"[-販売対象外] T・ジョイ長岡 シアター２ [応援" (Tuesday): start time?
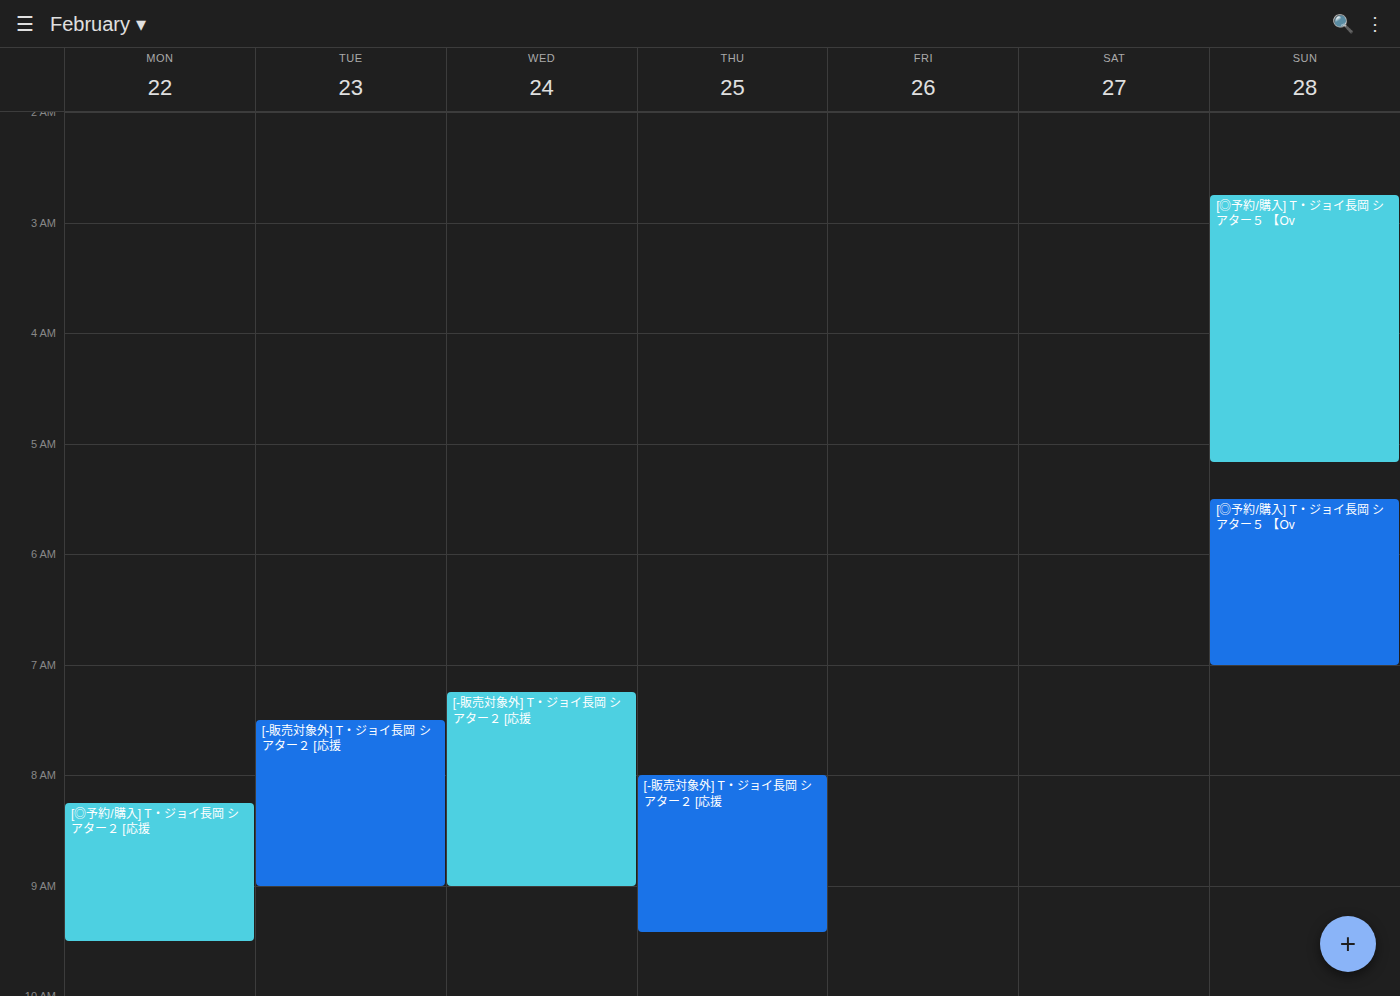
7:30 AM